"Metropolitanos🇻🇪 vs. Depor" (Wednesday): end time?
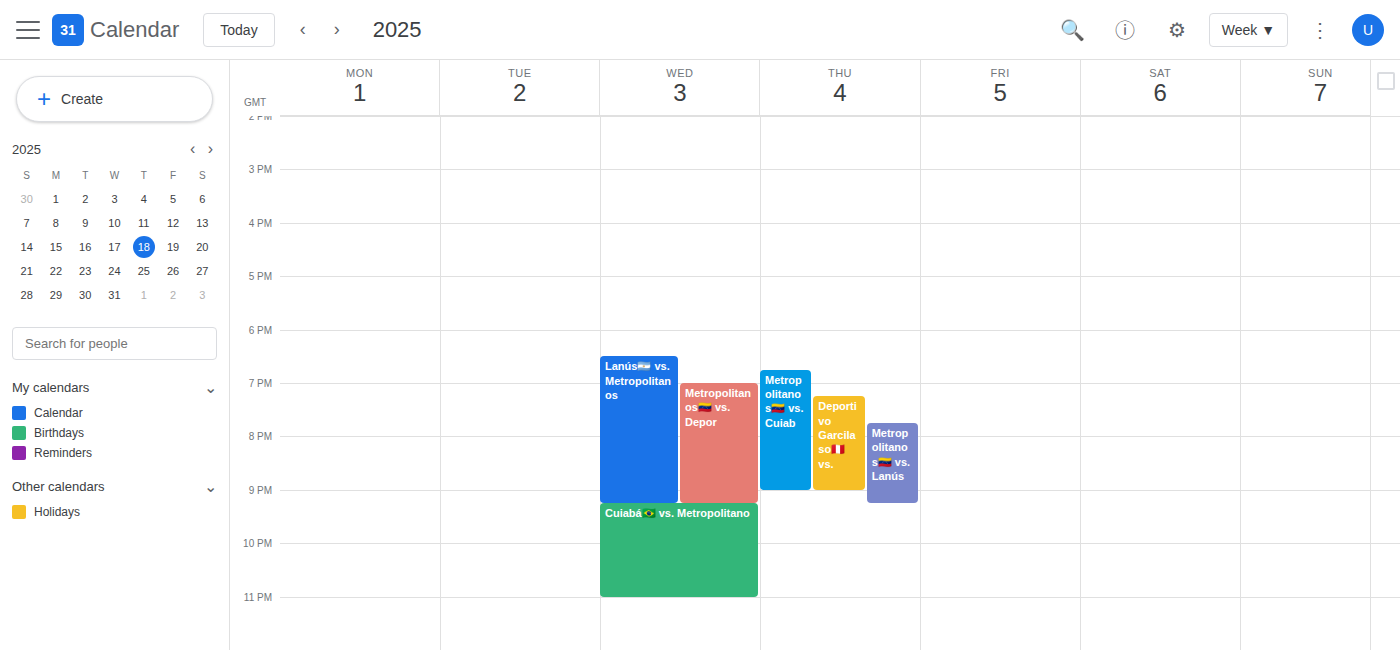
21:15